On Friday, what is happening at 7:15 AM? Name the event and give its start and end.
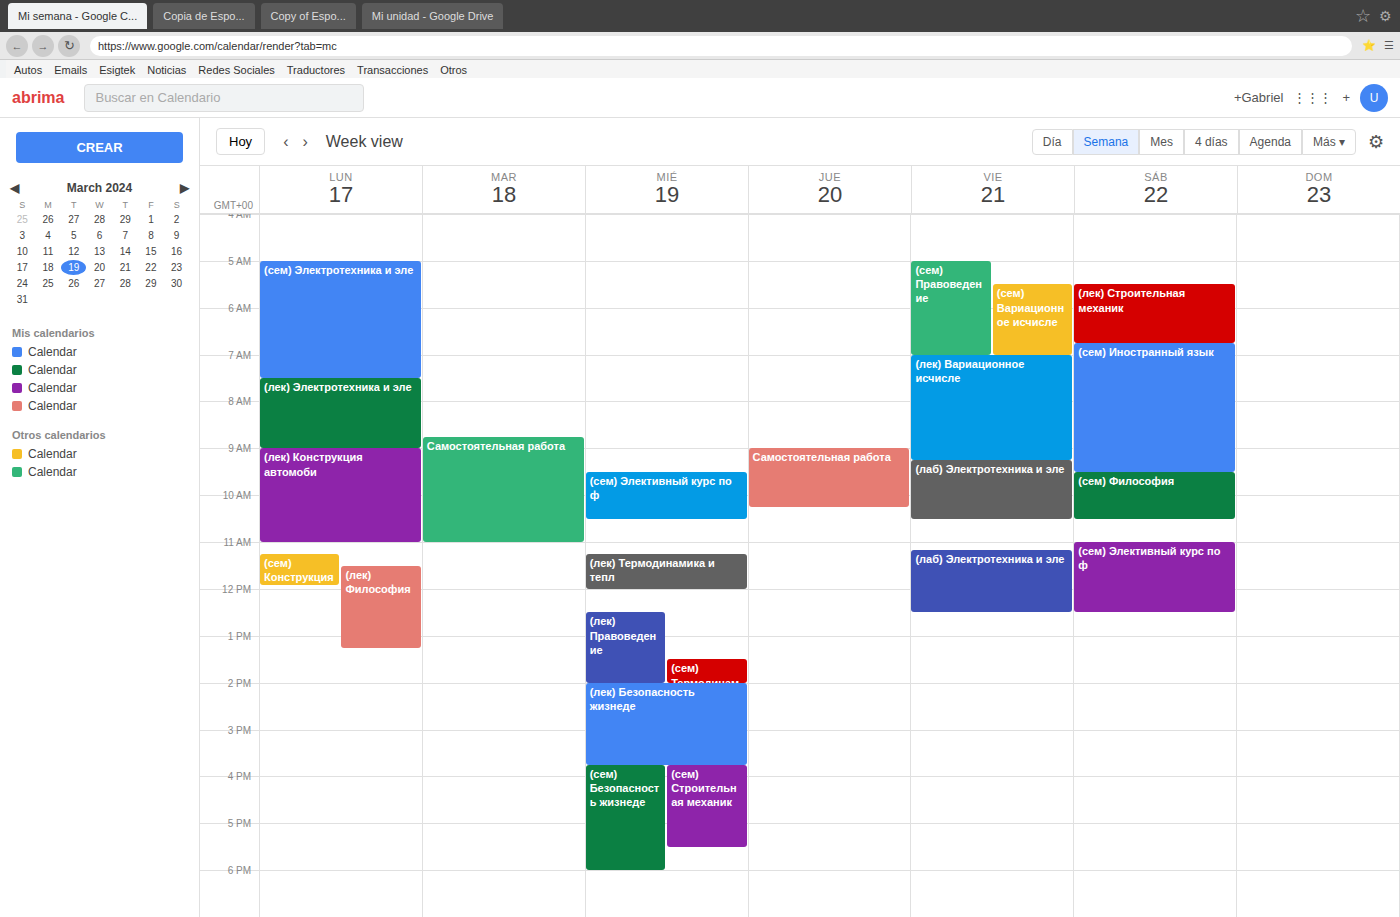
"(лек) Вариационное исчисле", 7:00 AM to 9:15 AM